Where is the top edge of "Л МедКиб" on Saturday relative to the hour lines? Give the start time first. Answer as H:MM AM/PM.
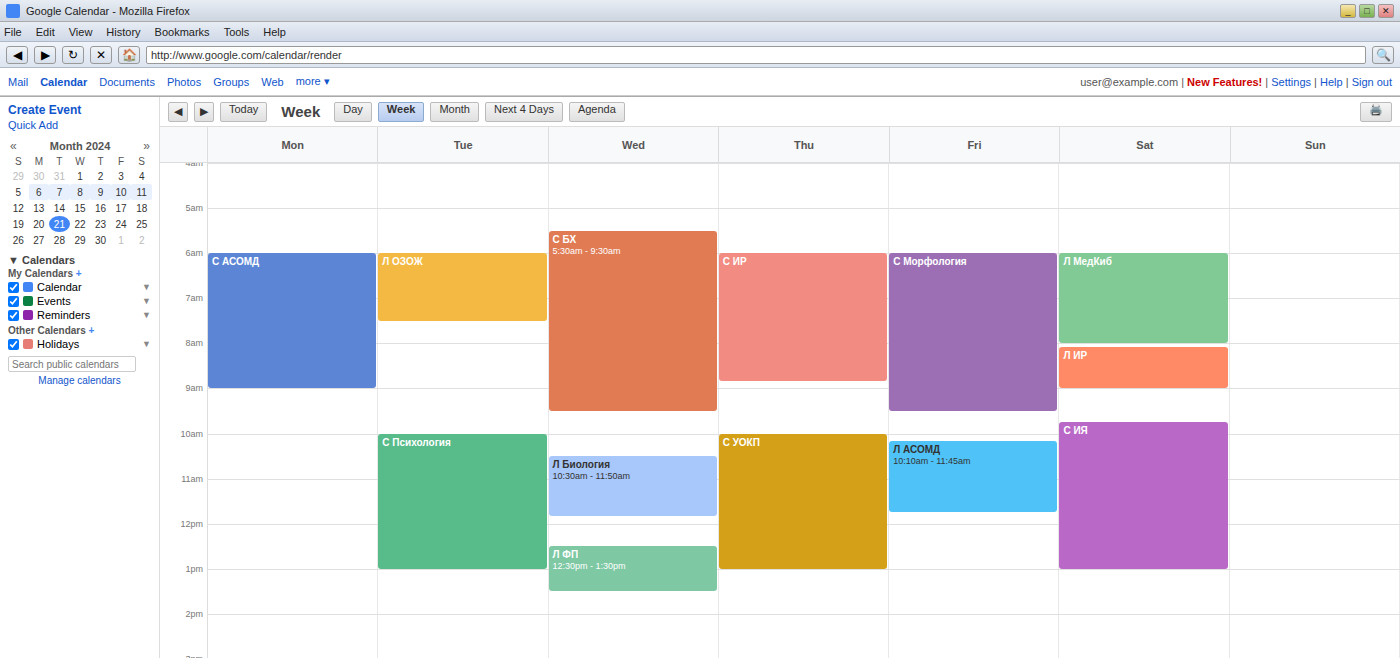
6:00 AM -- exactly on the 6 AM line.